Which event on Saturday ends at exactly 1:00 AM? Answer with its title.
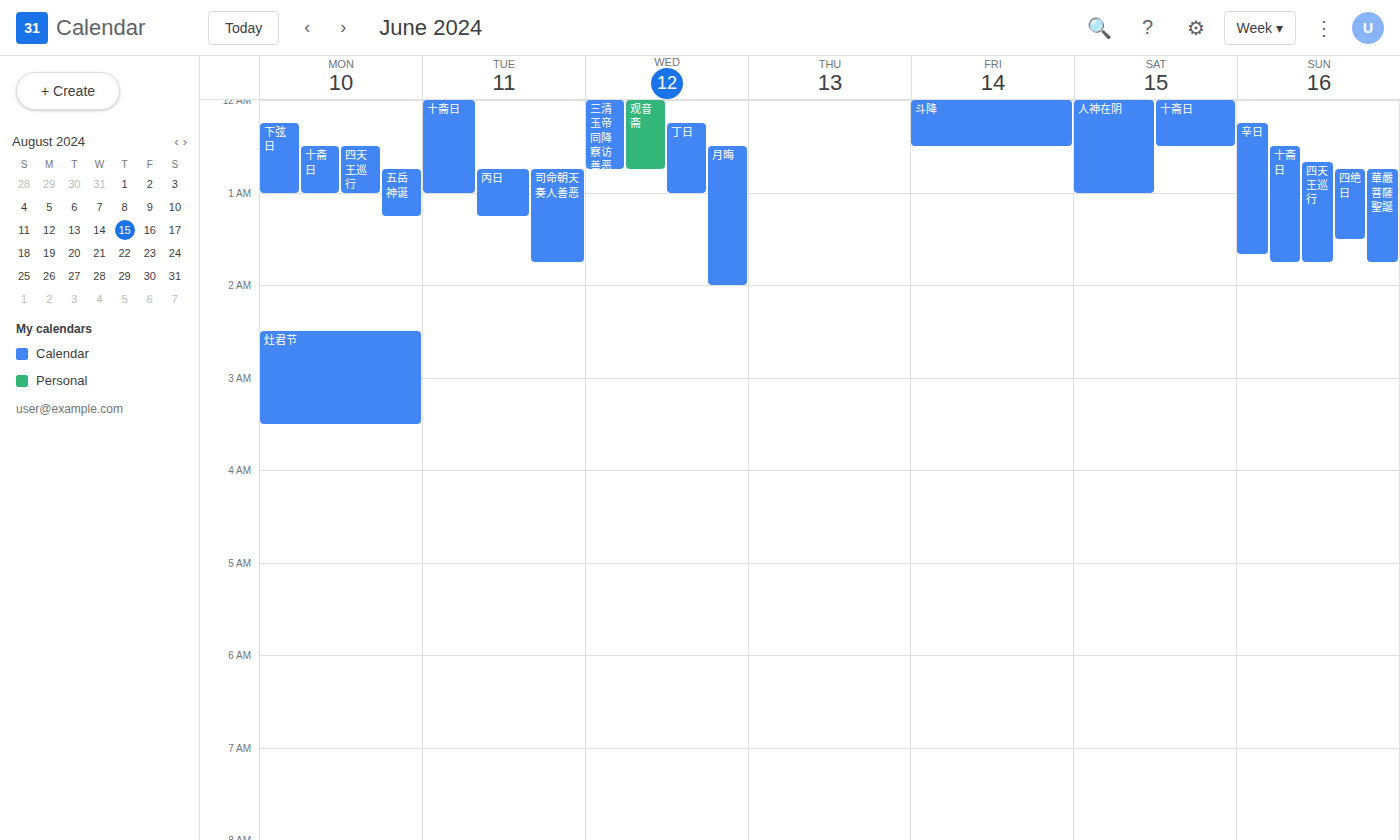
"人神在阴"